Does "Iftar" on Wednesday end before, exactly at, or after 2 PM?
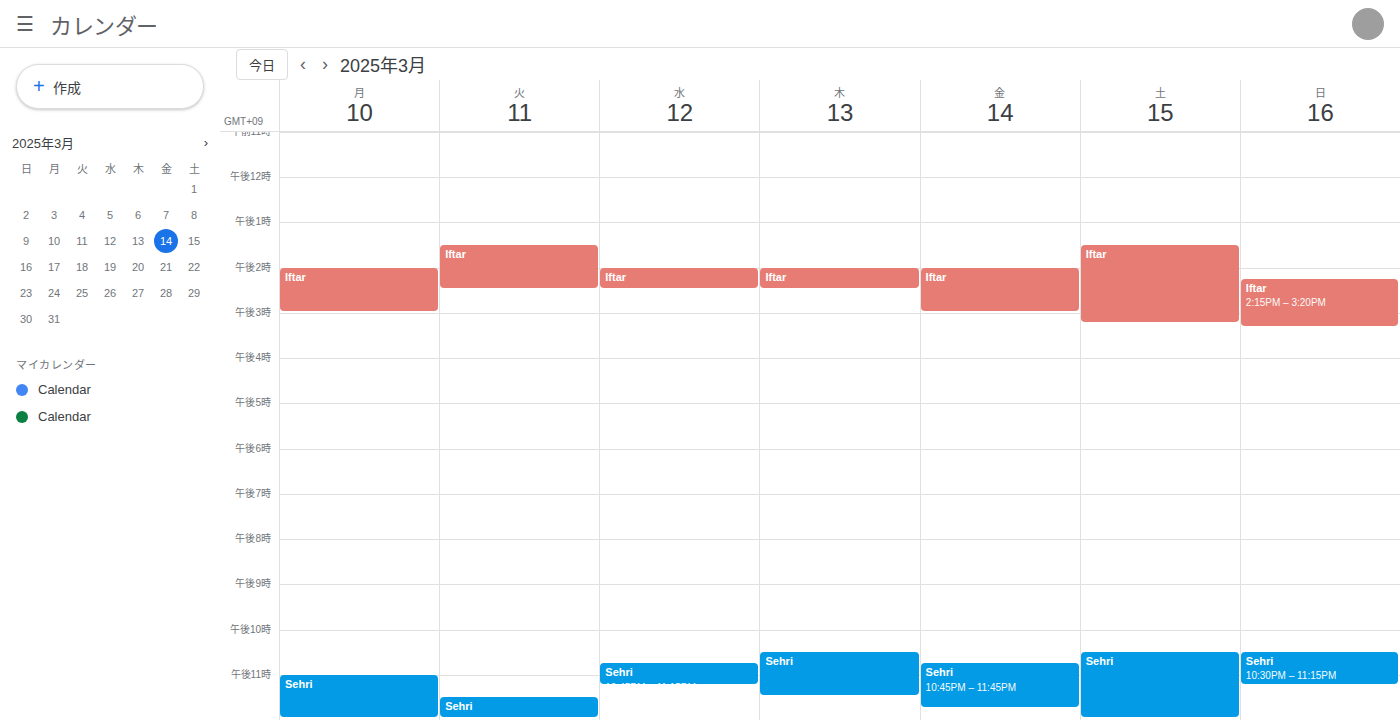
2:30 PM -- after 2 PM, 30 minutes below the 2 PM line.